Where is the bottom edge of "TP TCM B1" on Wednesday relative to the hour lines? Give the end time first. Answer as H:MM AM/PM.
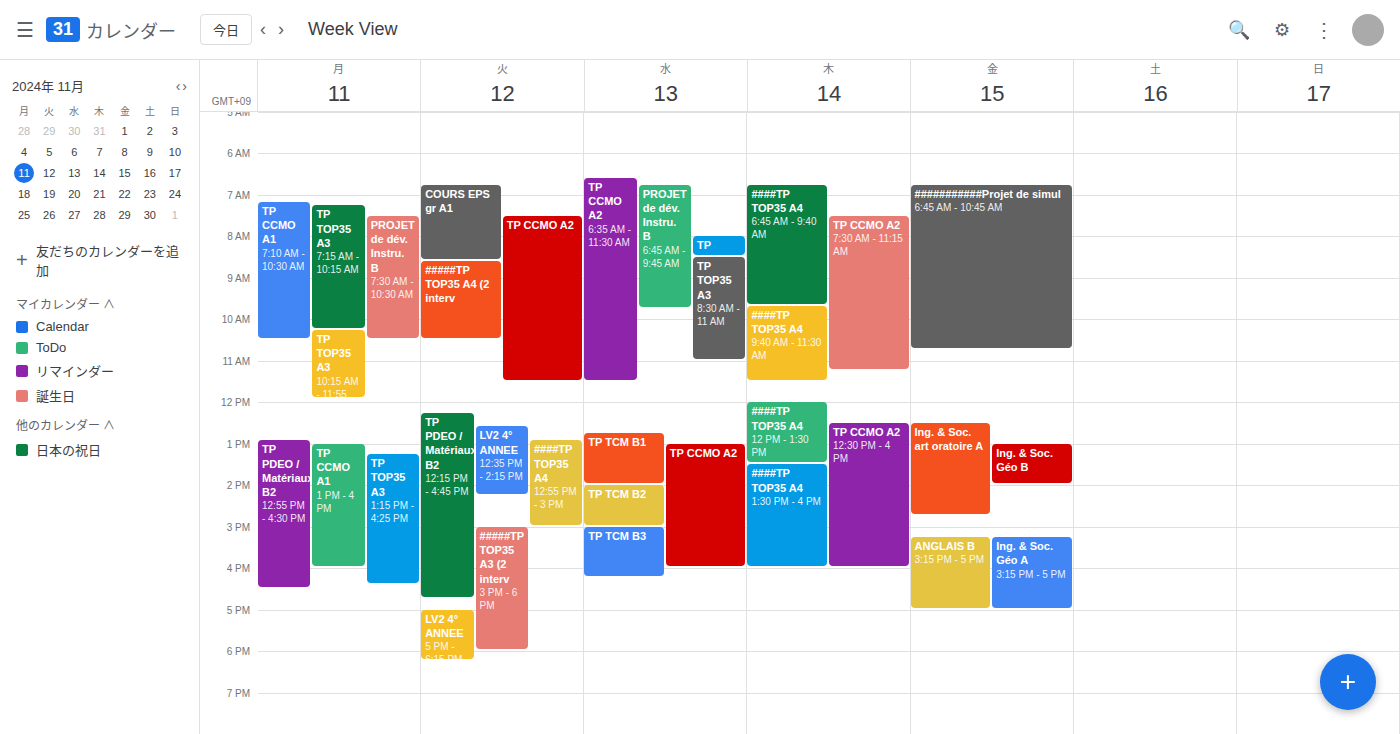
2:00 PM -- exactly on the 2 PM line.